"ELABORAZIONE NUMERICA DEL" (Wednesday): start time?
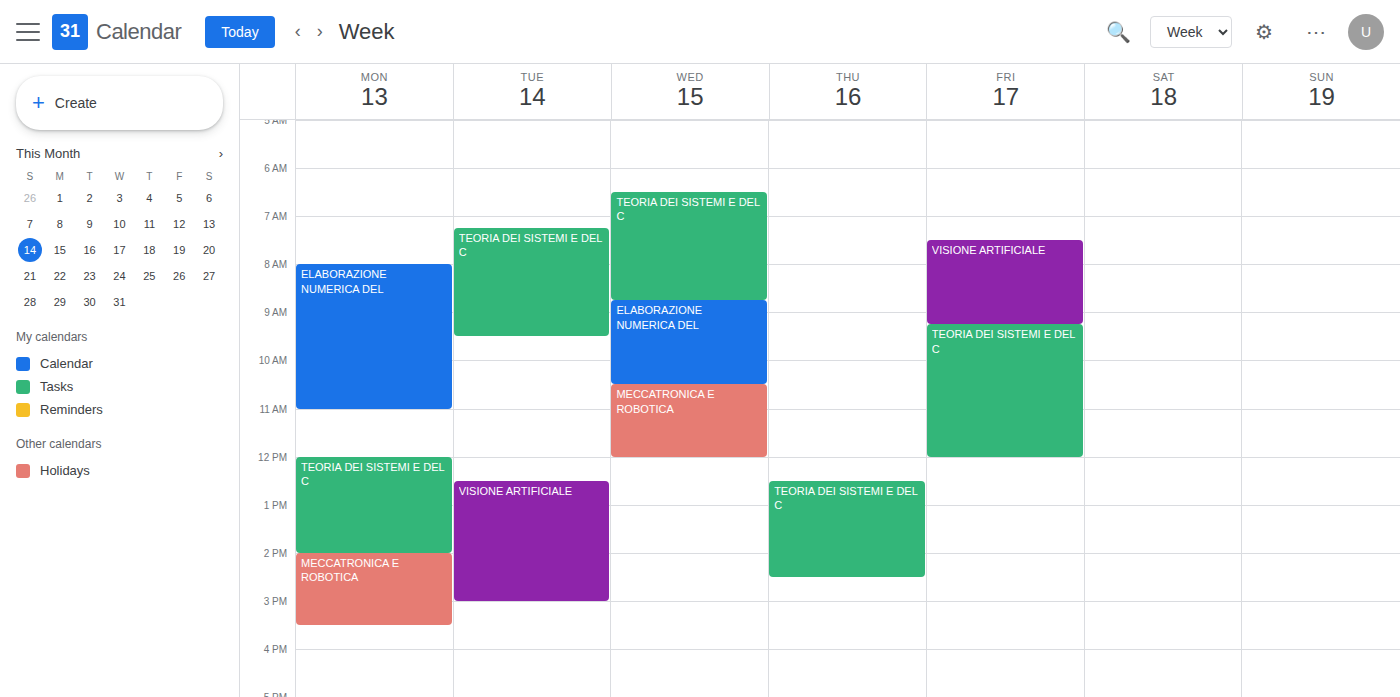
8:45 AM